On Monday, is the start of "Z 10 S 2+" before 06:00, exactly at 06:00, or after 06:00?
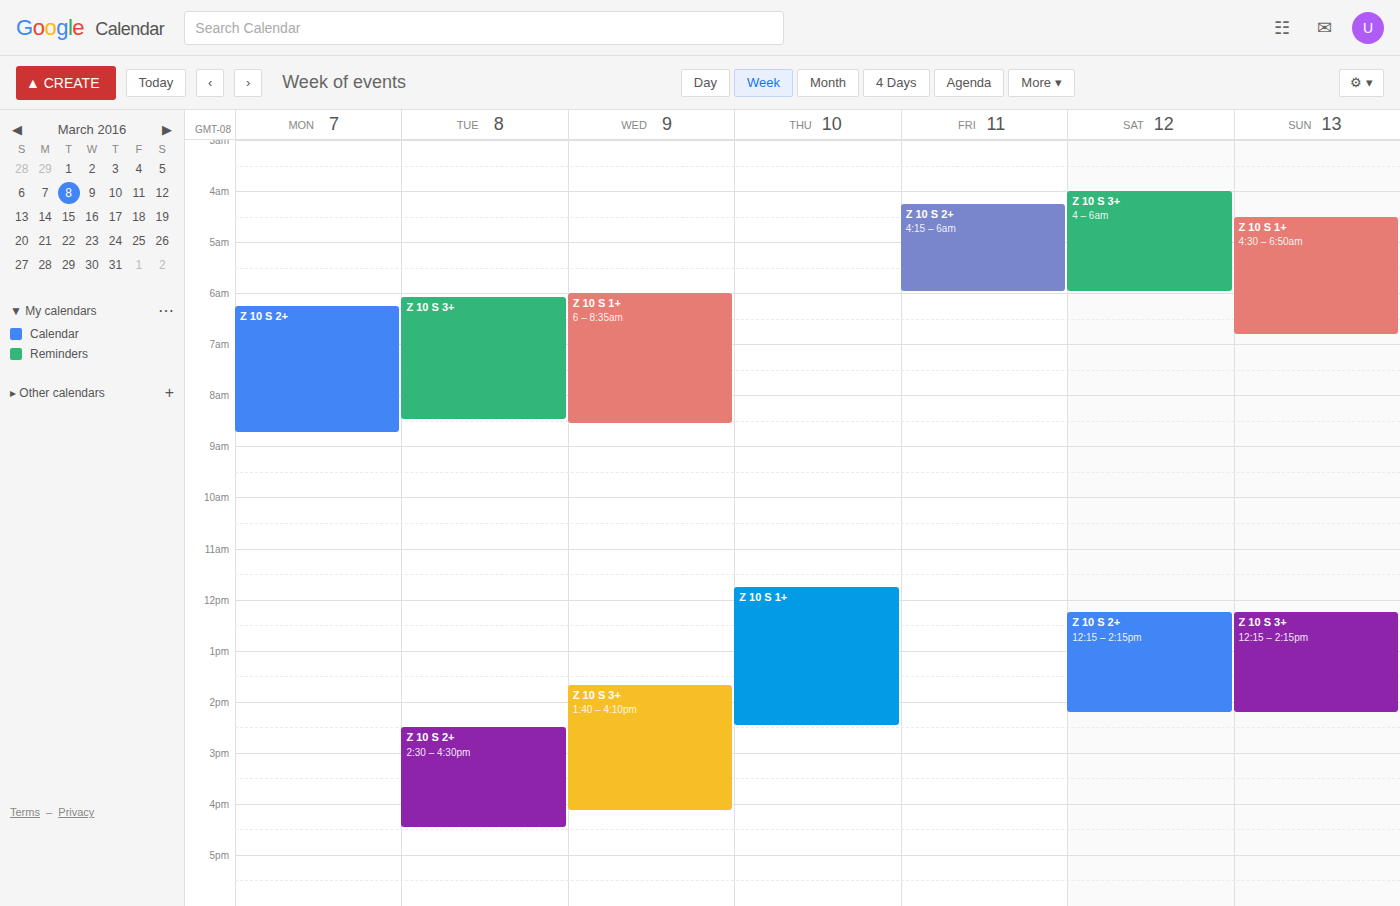
06:15 -- after 06:00, 15 minutes below the 06:00 line.